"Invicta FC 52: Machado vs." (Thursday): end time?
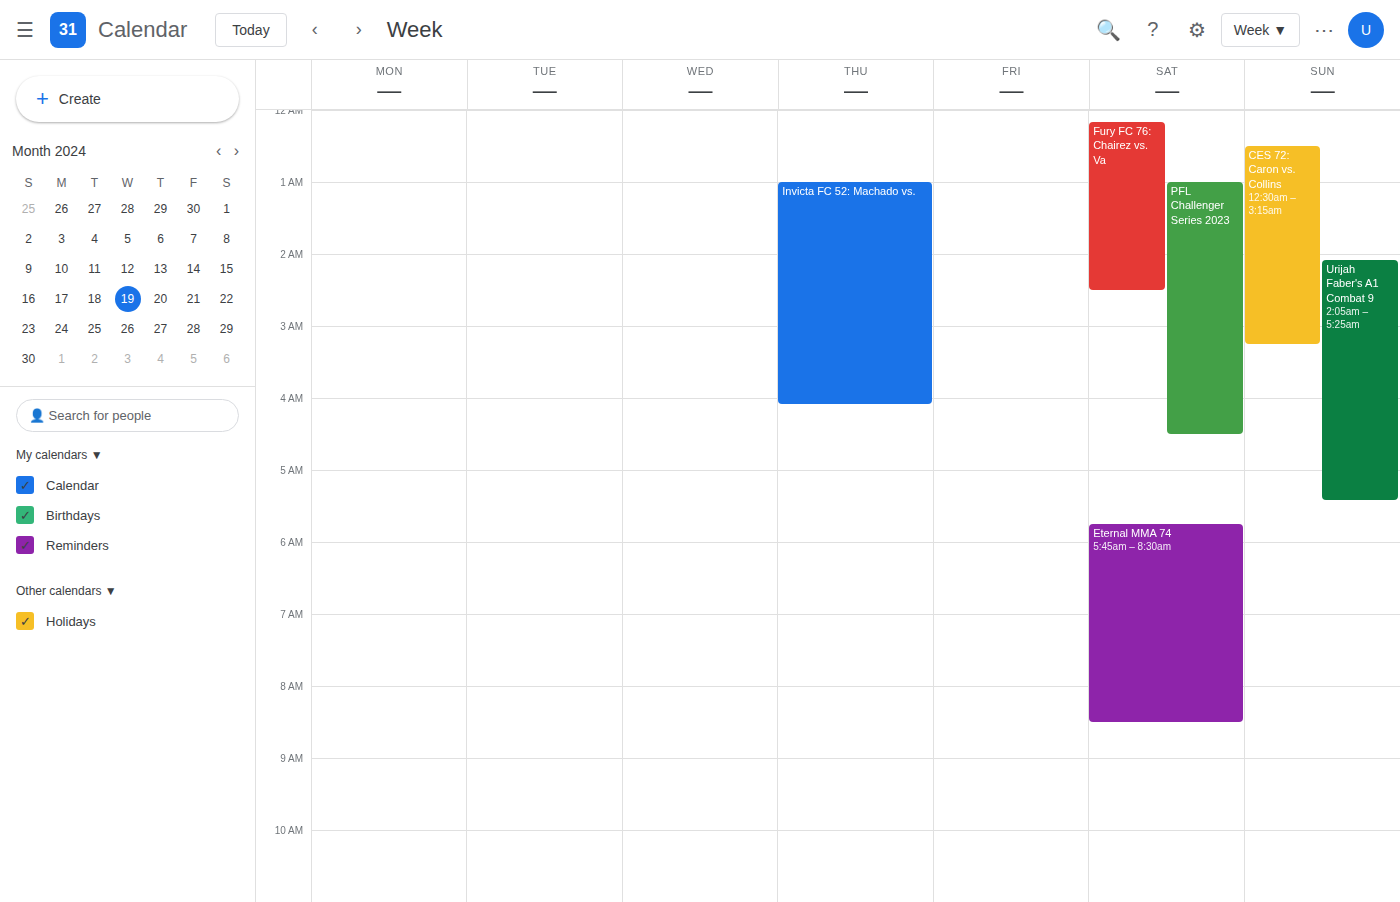
04:05